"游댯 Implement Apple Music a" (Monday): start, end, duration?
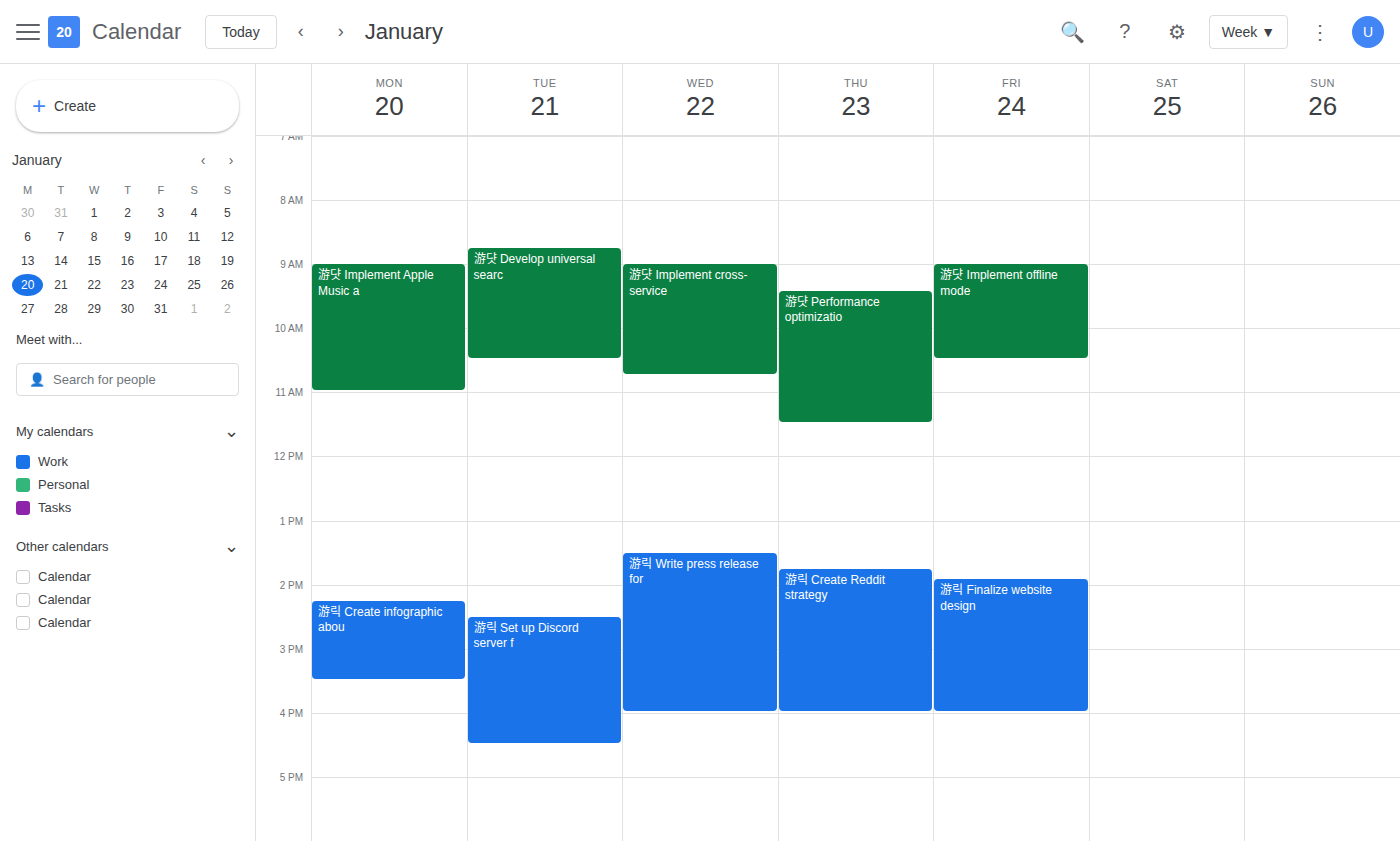
9:00 AM to 11:00 AM, 2 hours